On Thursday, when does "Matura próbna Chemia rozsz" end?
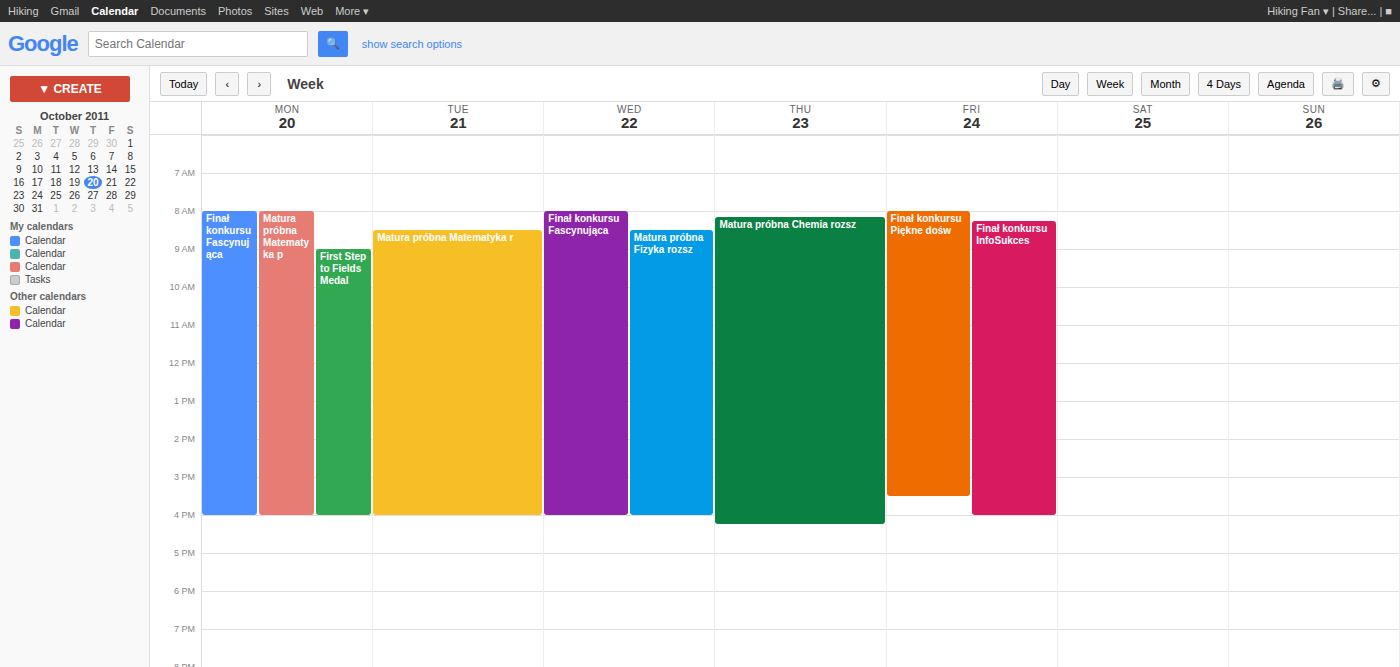
4:15 PM